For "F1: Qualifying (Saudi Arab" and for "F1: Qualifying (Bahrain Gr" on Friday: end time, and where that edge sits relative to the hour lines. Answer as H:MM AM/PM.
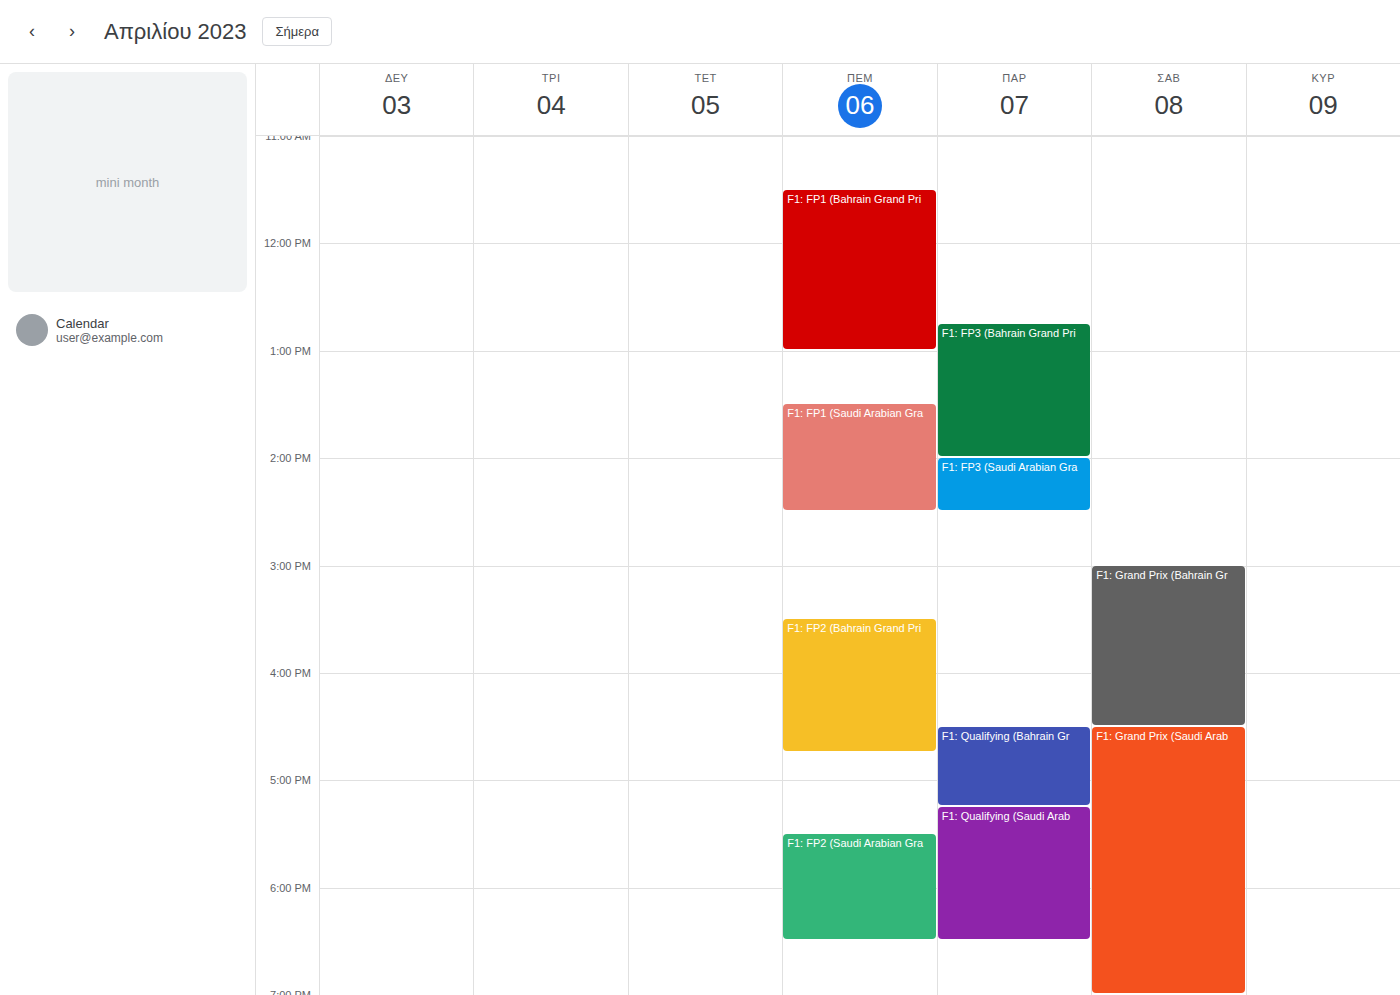
"F1: Qualifying (Saudi Arab": 6:30 PM, halfway between the 6 PM and 7 PM lines. "F1: Qualifying (Bahrain Gr": 5:15 PM, neither: a quarter of the way from the 5 PM line to the 6 PM line.